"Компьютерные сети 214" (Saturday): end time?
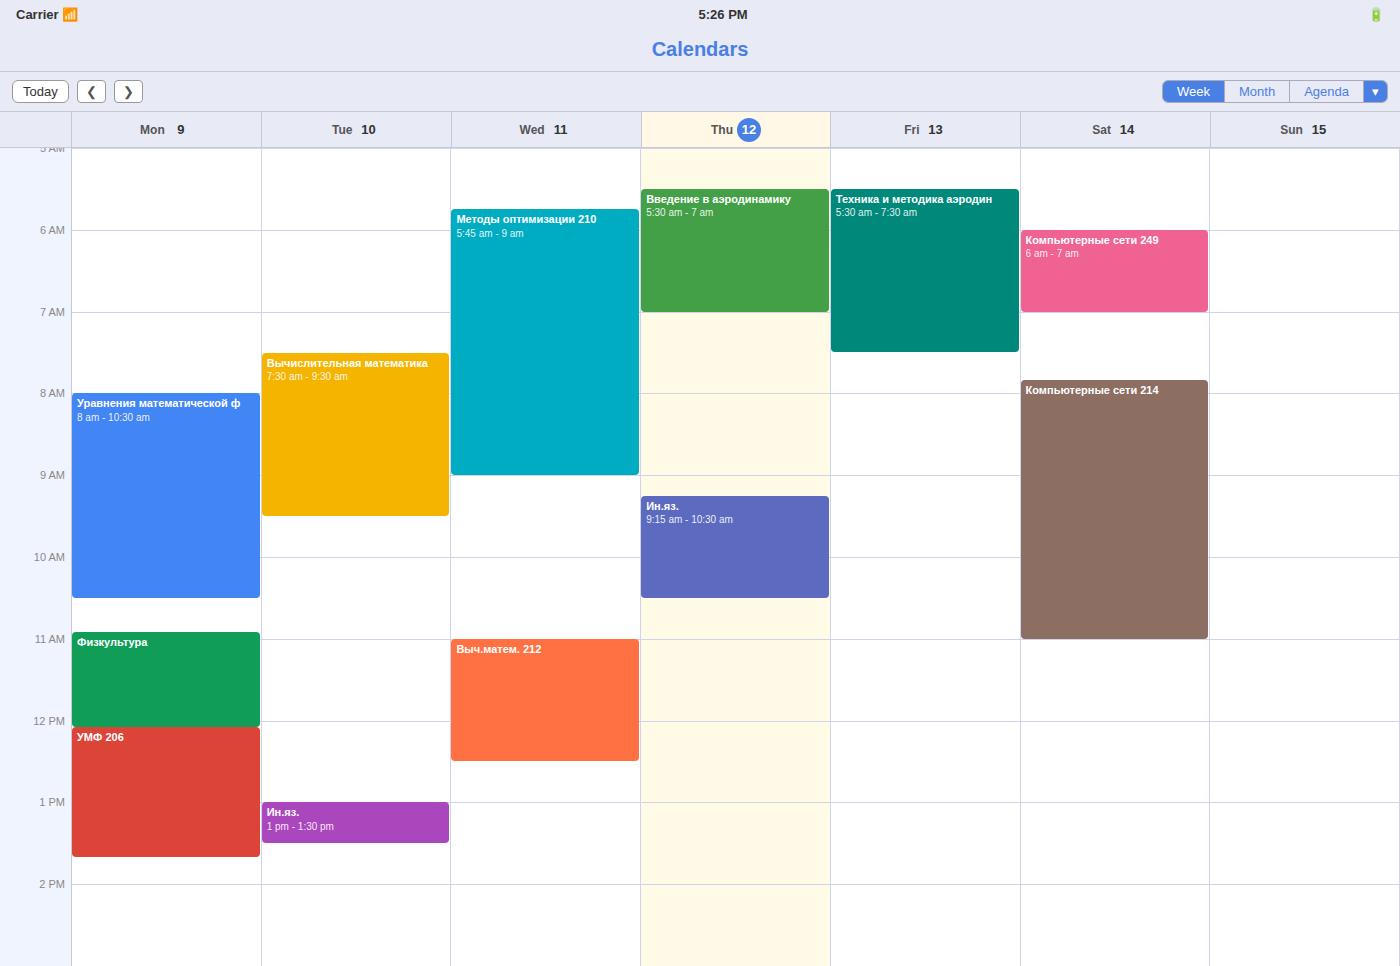
11:00 AM